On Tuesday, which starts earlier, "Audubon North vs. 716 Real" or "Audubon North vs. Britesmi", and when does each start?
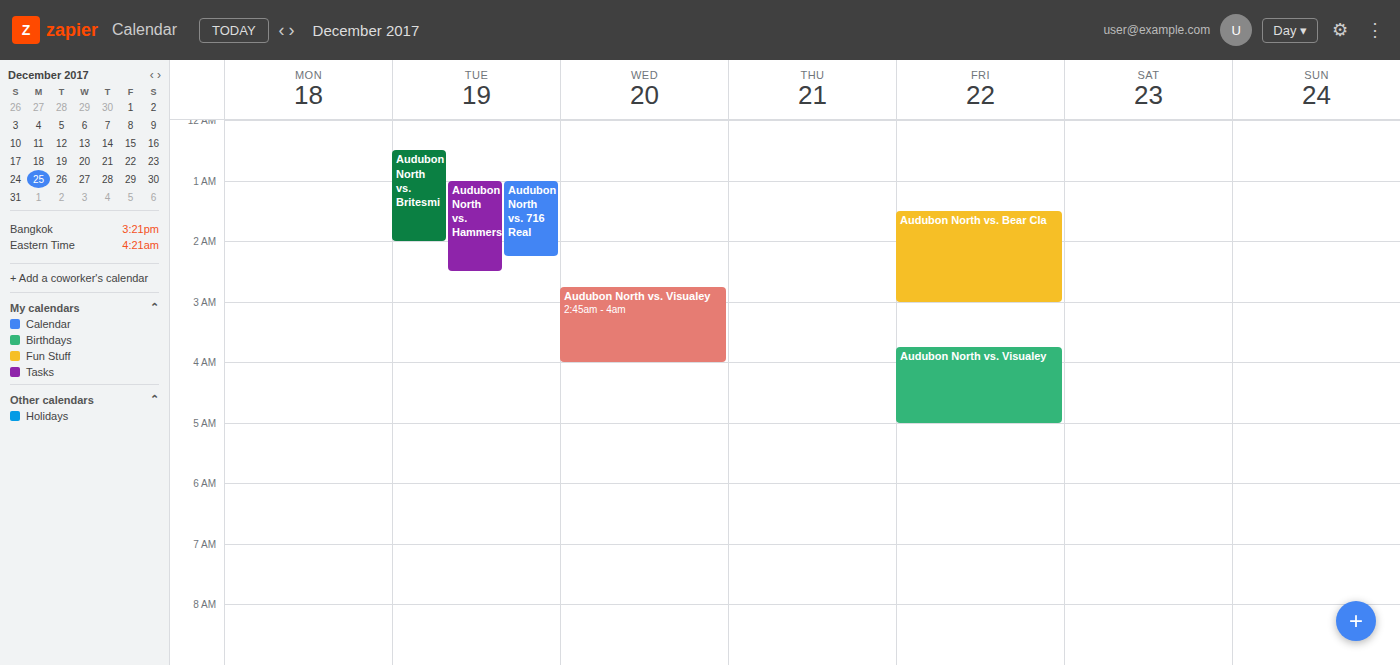
"Audubon North vs. Britesmi" 12:30 AM; "Audubon North vs. 716 Real" 1:00 AM.